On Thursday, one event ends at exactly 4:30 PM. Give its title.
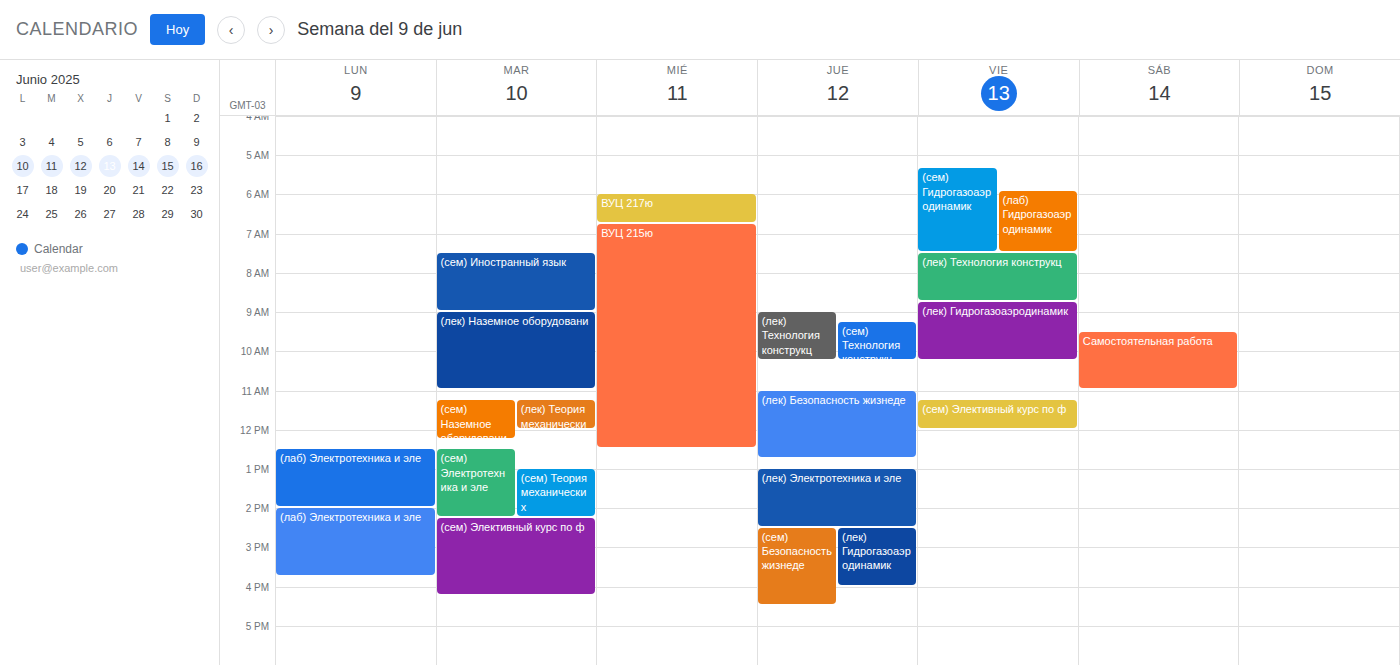
"(сем) Безопасность жизнеде"